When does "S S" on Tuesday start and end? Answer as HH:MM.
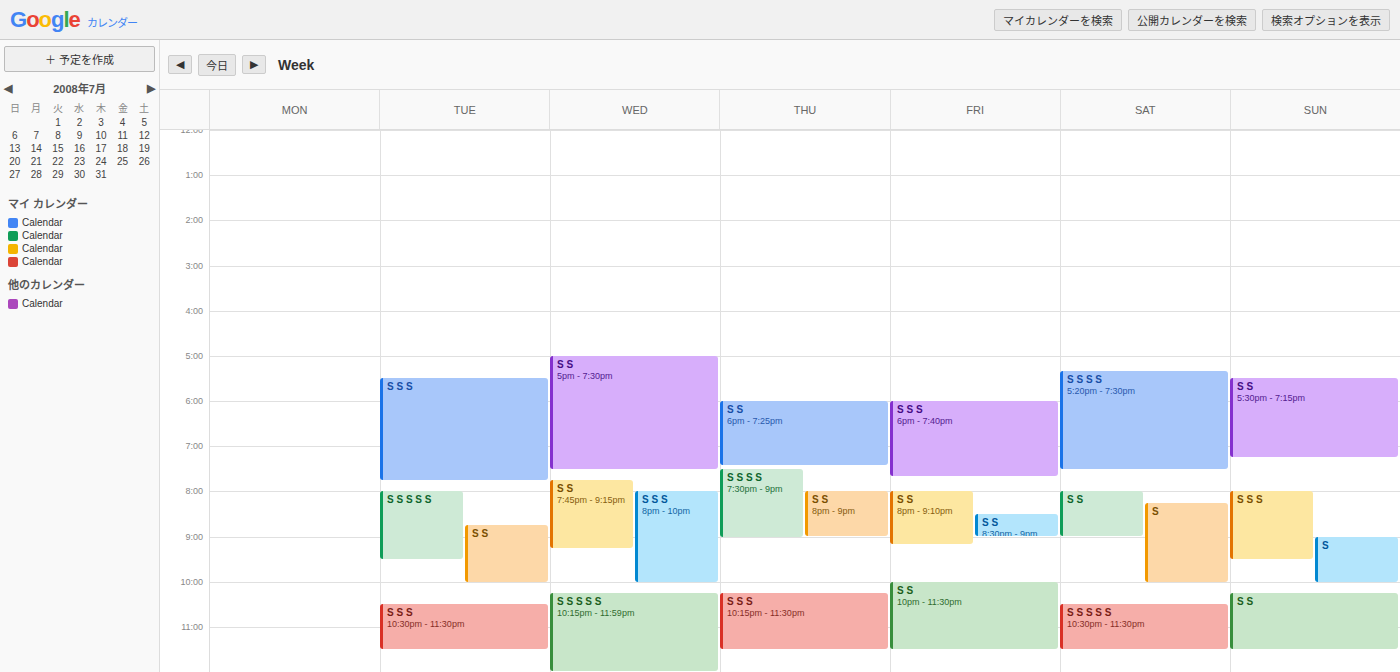
20:45 to 22:00